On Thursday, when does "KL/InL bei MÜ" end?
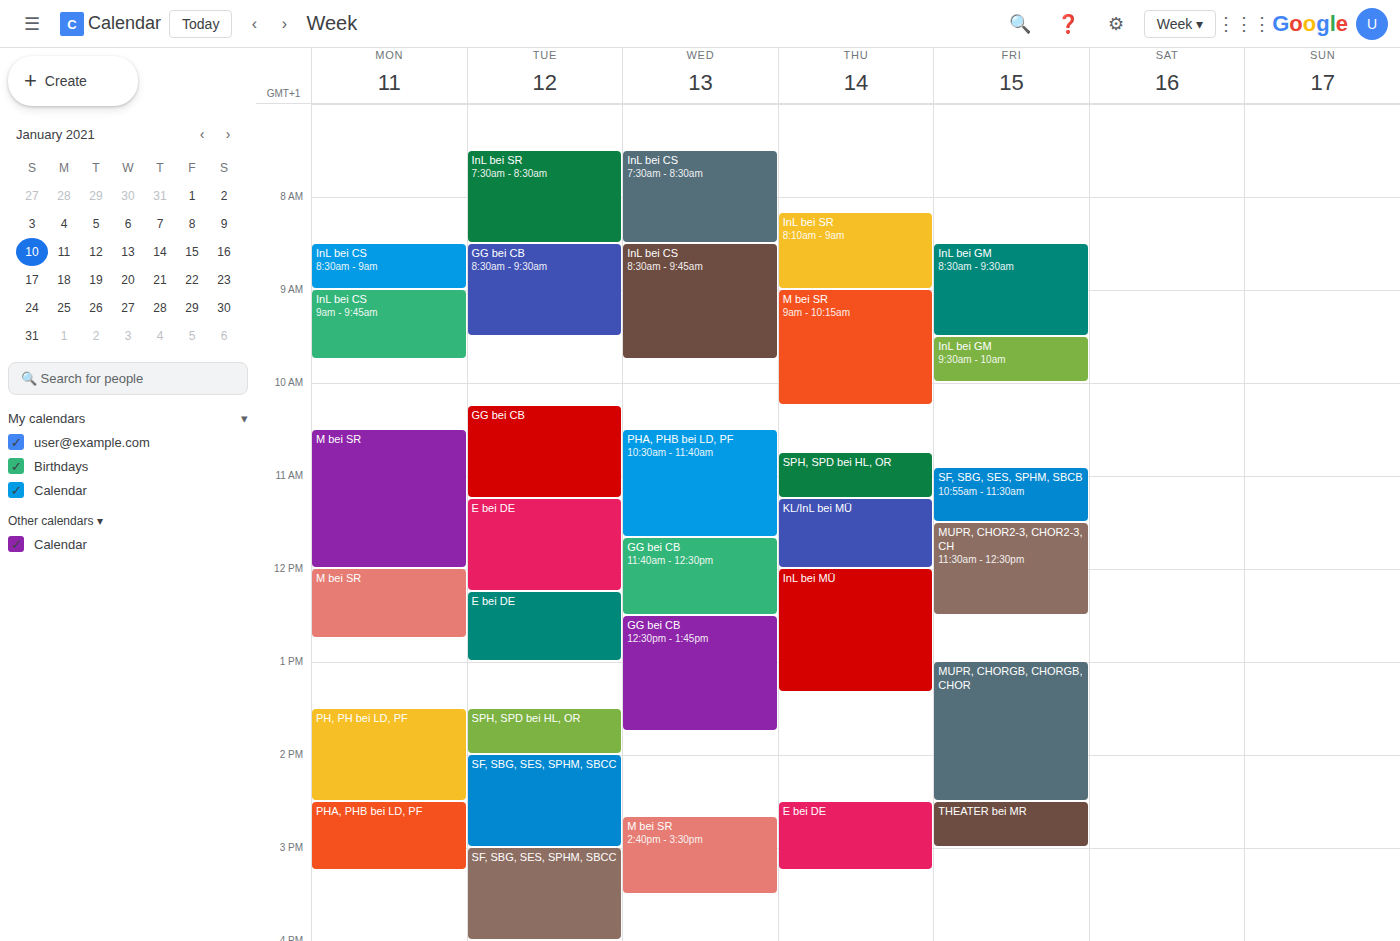
12:00 PM